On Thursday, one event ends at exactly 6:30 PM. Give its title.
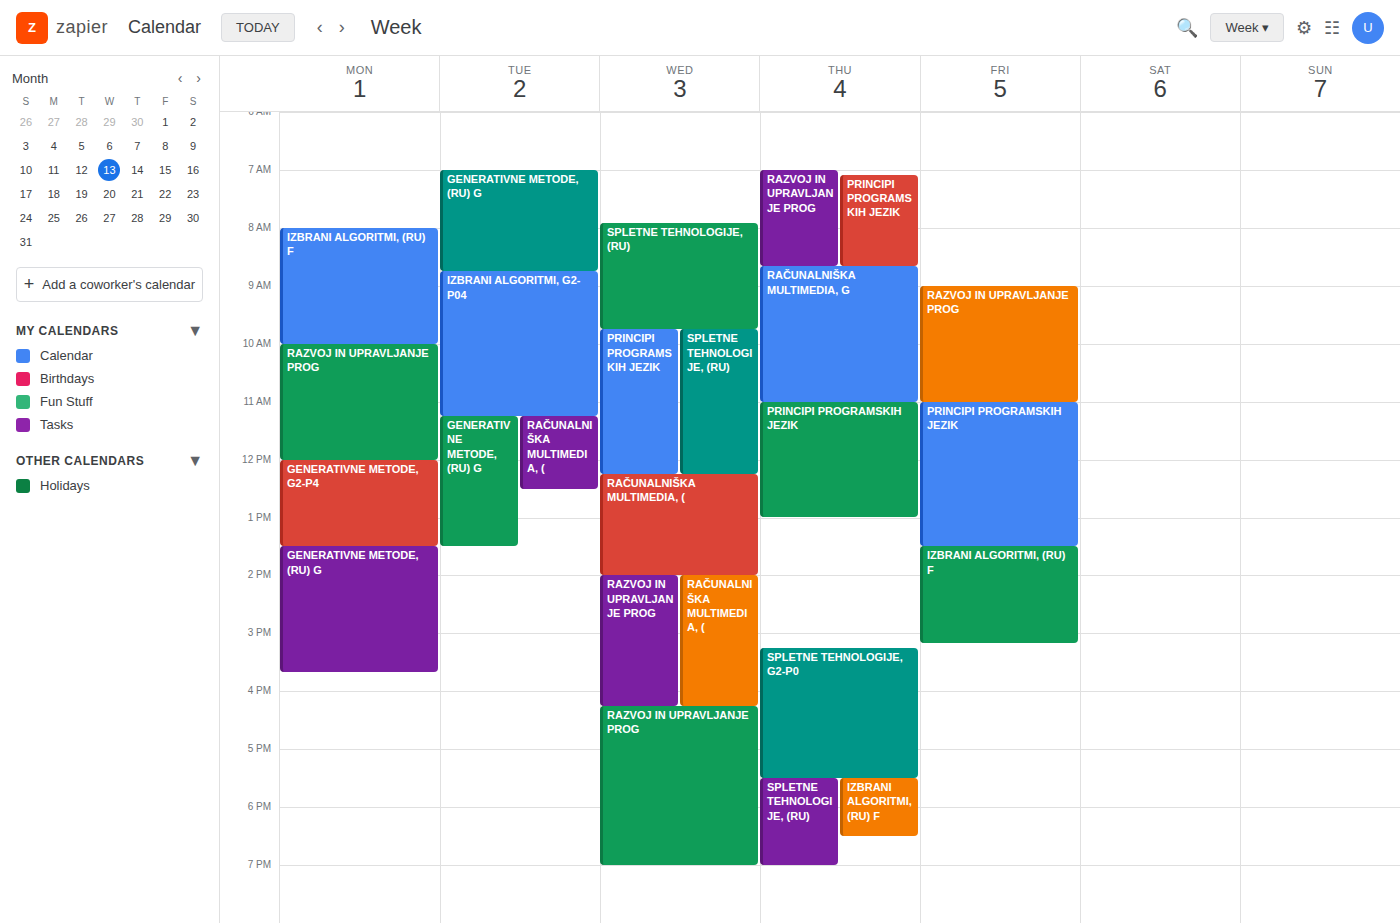
"IZBRANI ALGORITMI, (RU) F"